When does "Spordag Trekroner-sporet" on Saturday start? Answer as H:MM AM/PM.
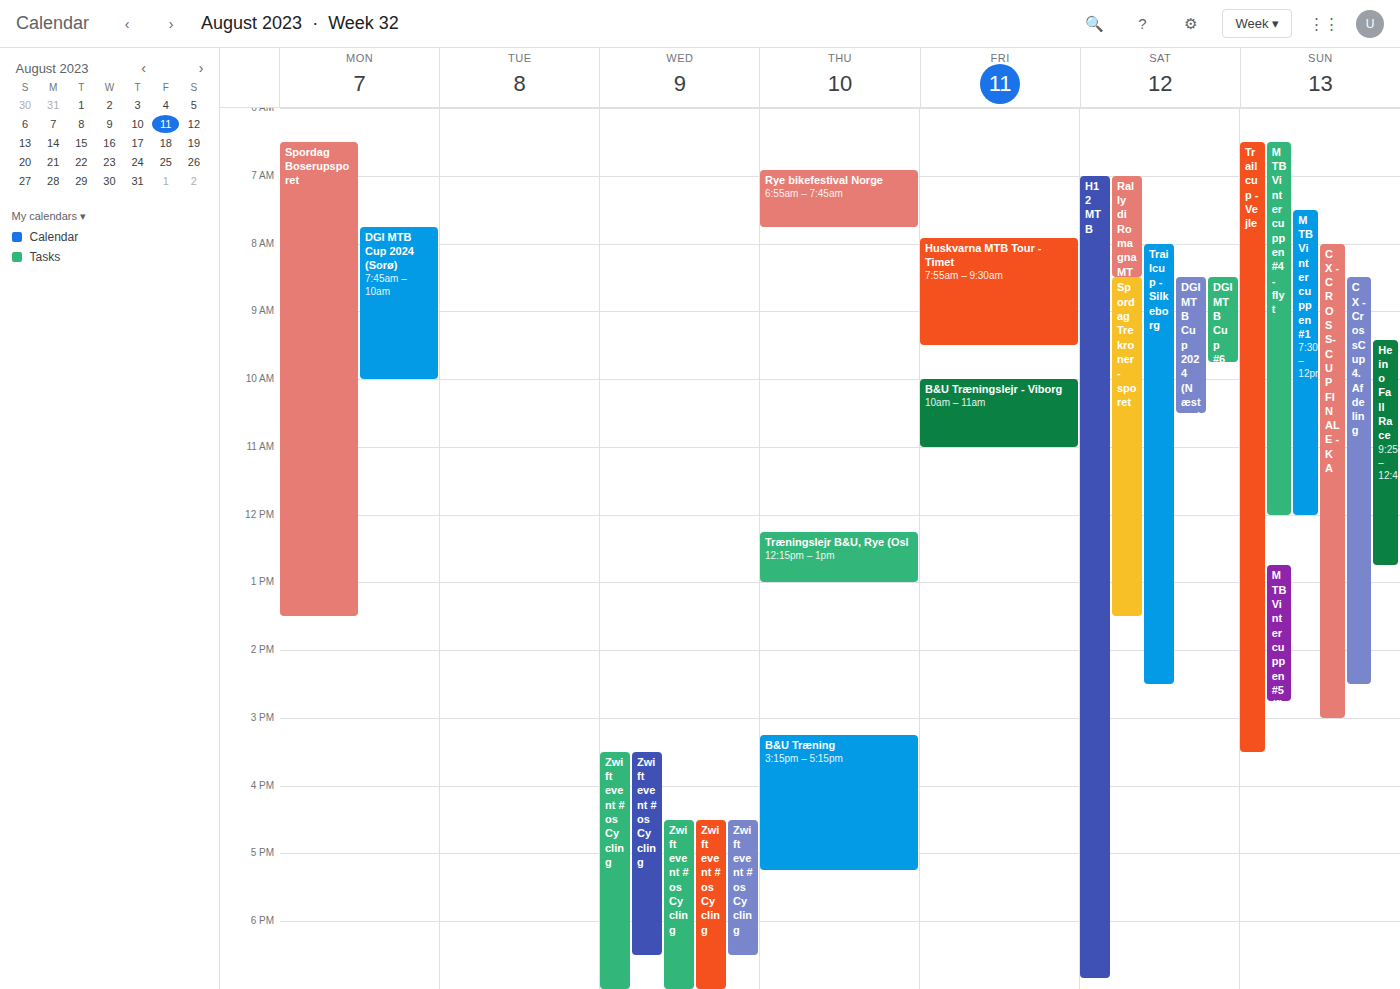
8:30 AM